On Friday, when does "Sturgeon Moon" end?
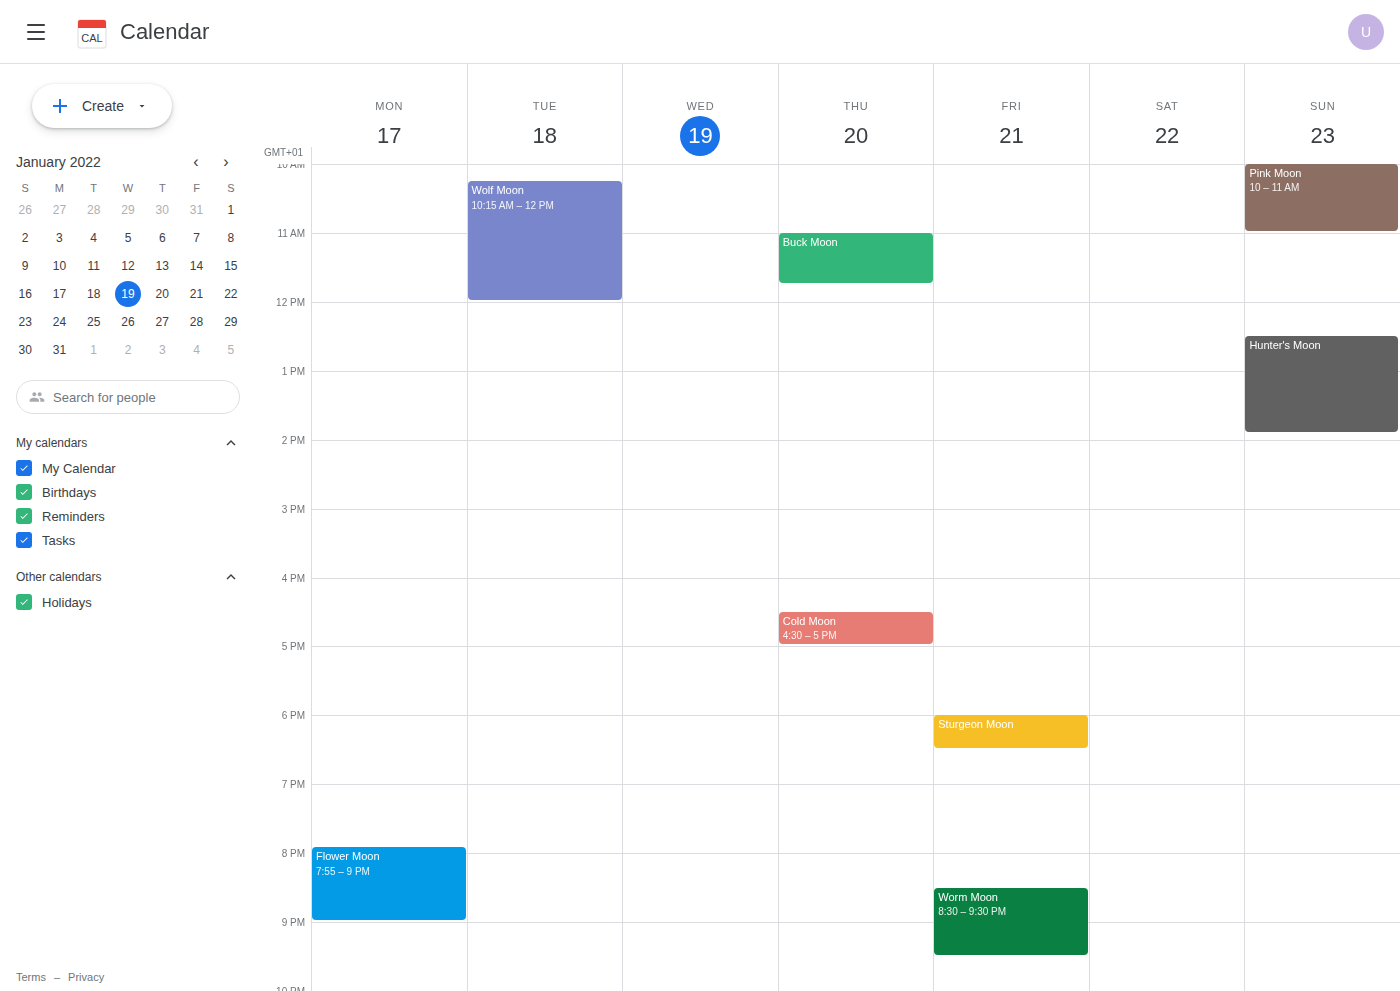
6:30 PM